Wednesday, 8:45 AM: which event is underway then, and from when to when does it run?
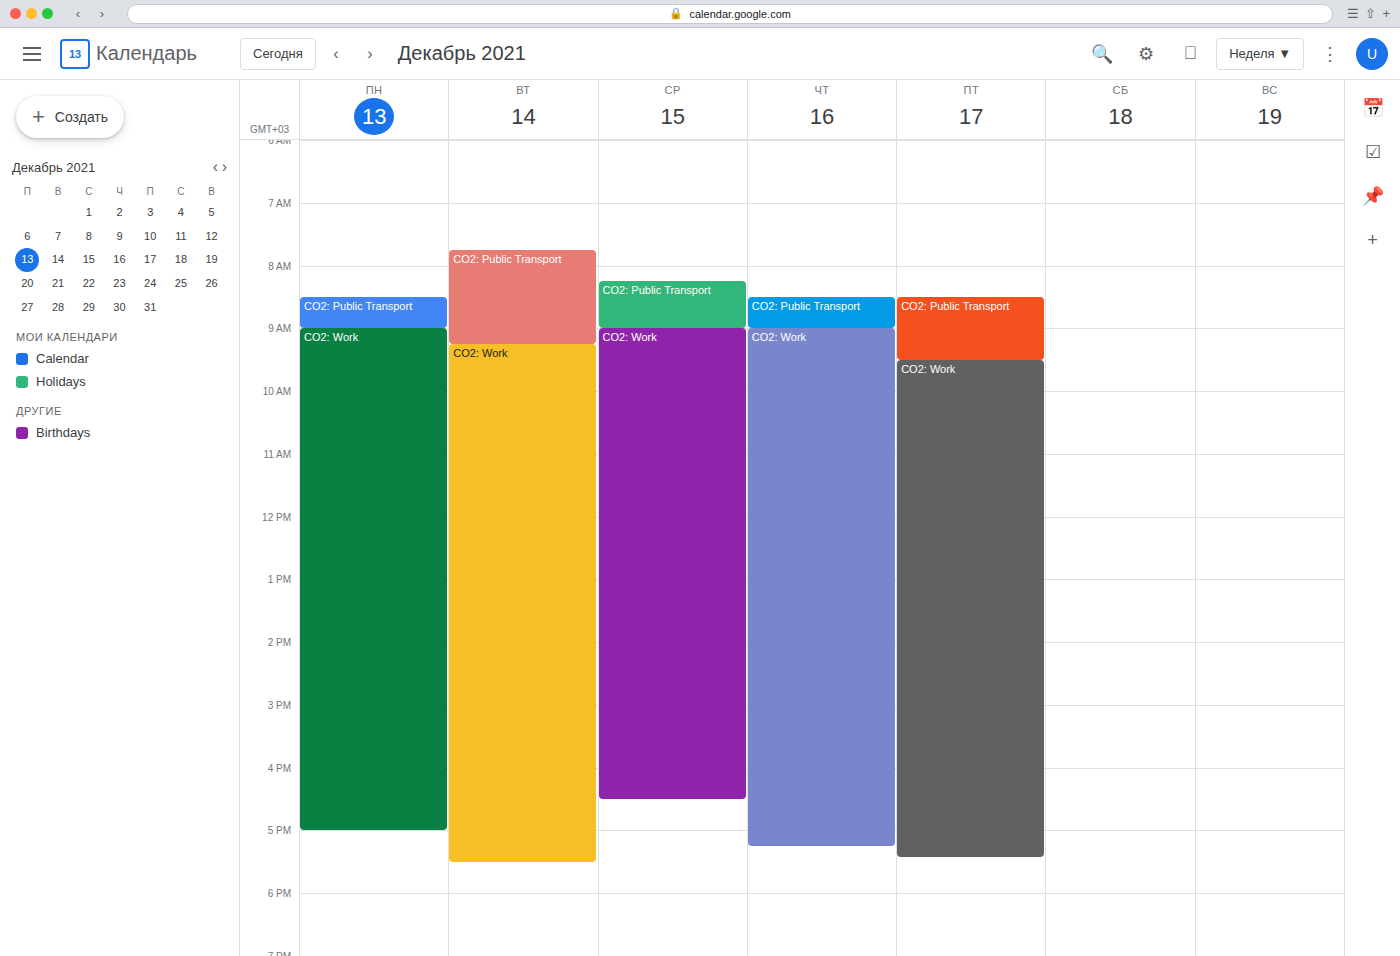
"CO2: Public Transport", 8:15 AM to 9:00 AM